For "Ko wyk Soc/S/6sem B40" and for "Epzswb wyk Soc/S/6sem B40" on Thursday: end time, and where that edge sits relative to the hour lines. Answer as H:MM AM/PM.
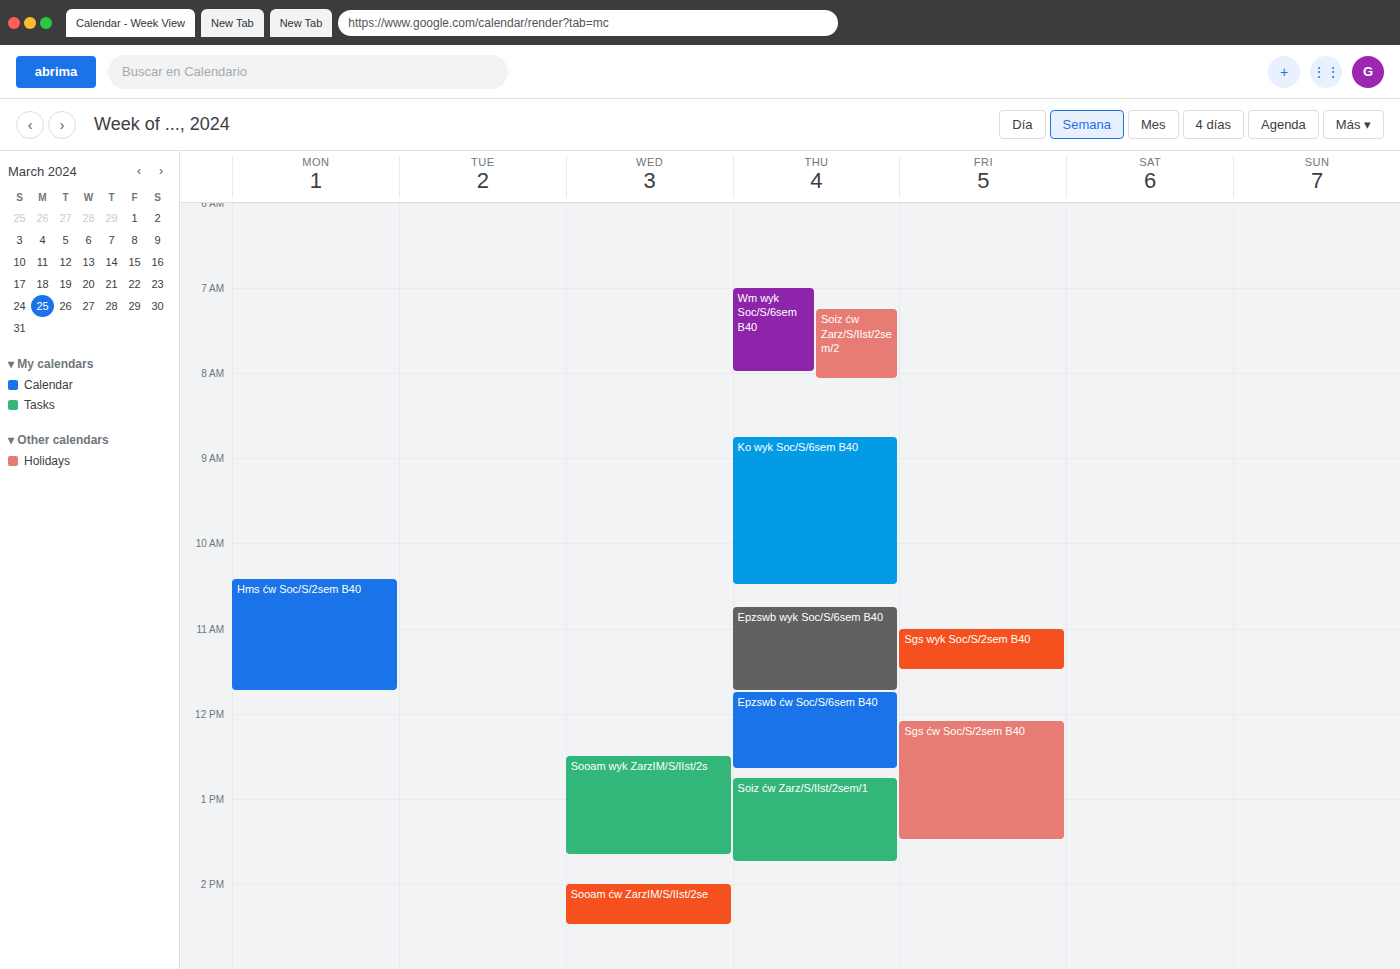
"Ko wyk Soc/S/6sem B40": 10:30 AM, halfway between the 10 AM and 11 AM lines. "Epzswb wyk Soc/S/6sem B40": 11:45 AM, neither: three quarters of the way from the 11 AM line to the 12 PM line.